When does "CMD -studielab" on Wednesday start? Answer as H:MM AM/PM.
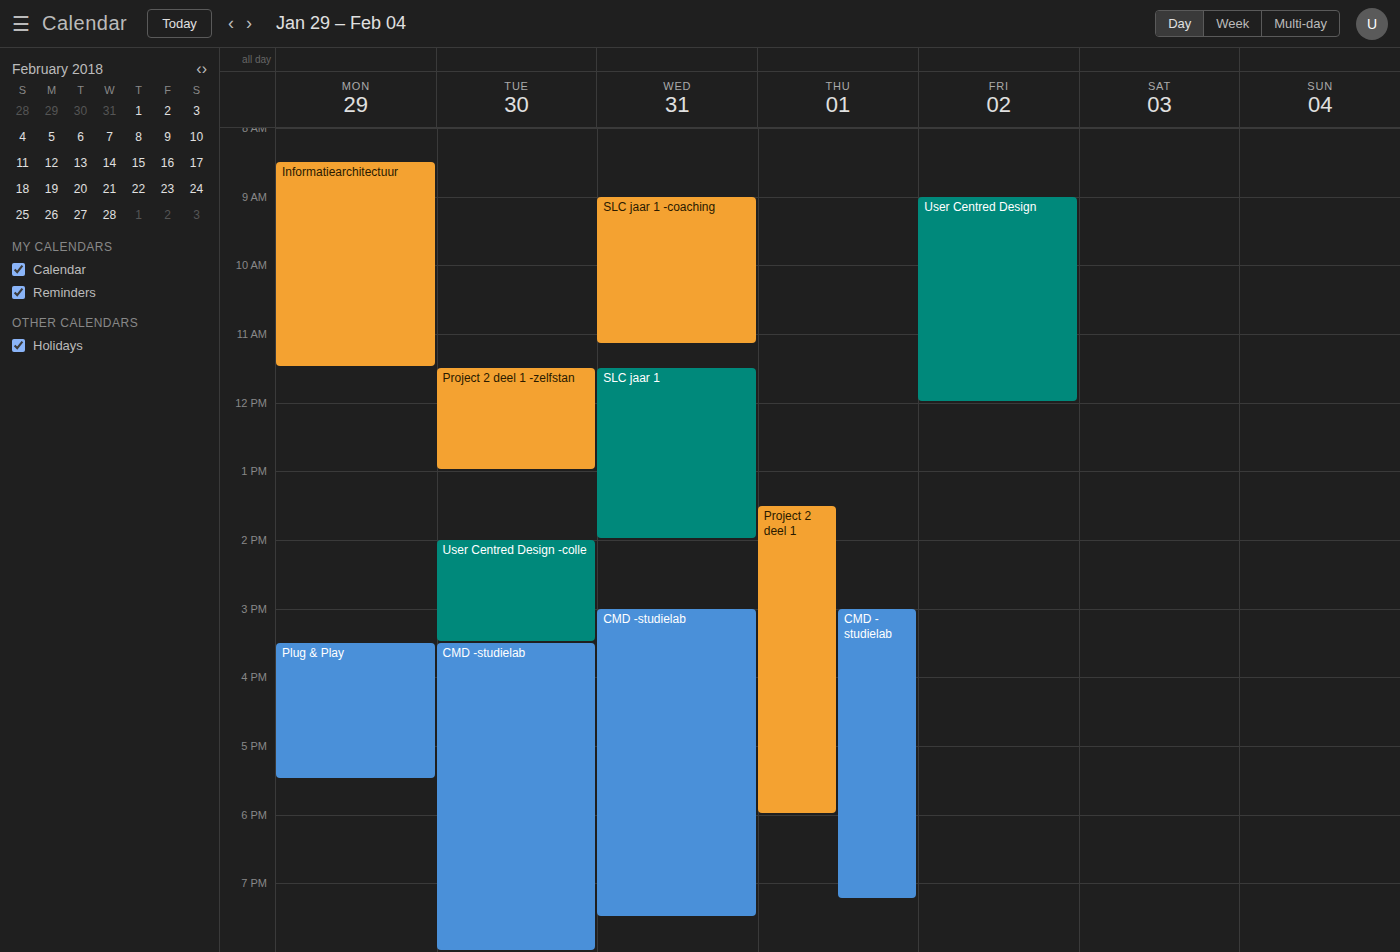
3:00 PM